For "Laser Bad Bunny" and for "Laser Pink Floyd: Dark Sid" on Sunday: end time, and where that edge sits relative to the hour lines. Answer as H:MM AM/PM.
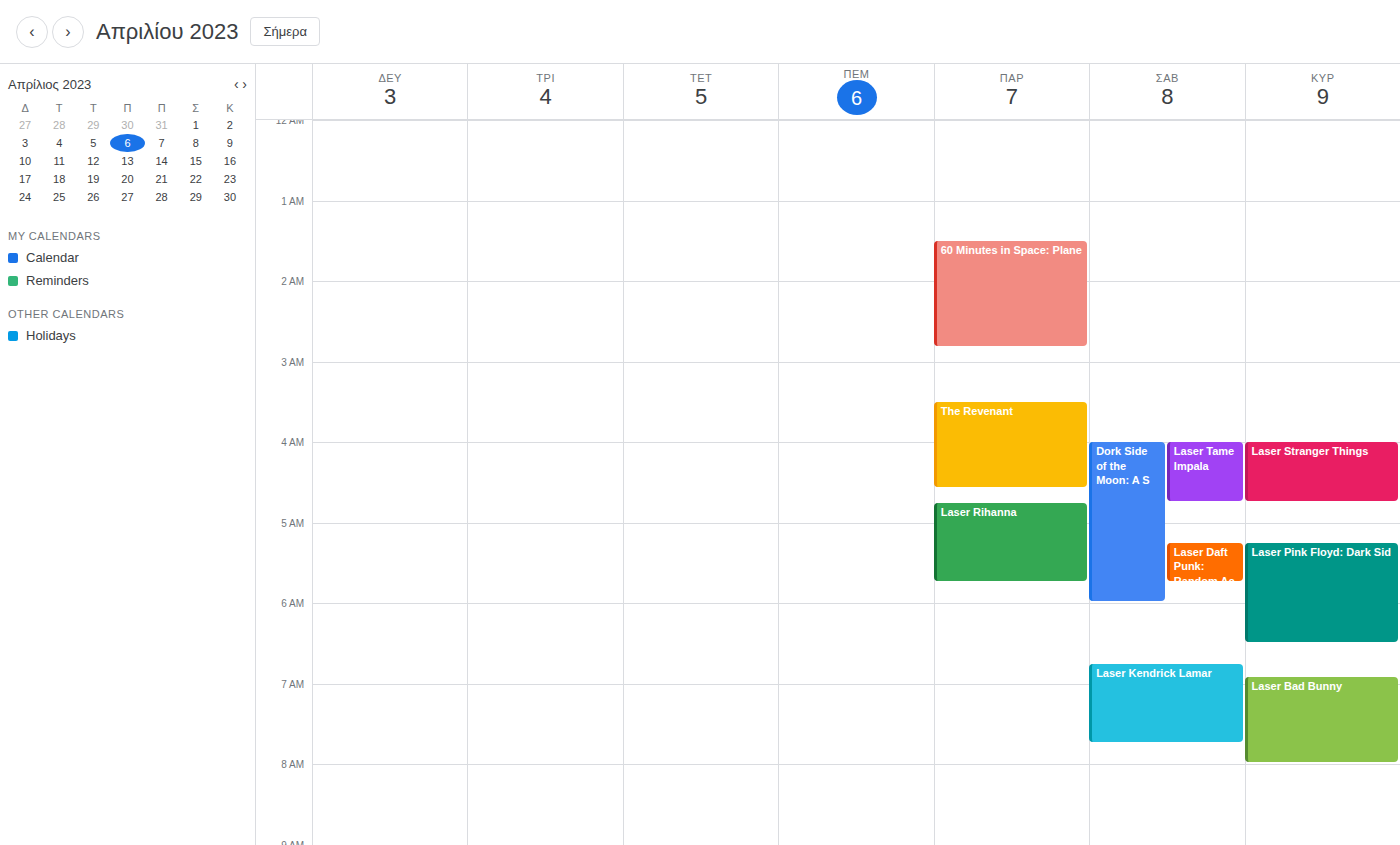
"Laser Bad Bunny": 8:00 AM, exactly on the 8 AM line. "Laser Pink Floyd: Dark Sid": 6:30 AM, halfway between the 6 AM and 7 AM lines.